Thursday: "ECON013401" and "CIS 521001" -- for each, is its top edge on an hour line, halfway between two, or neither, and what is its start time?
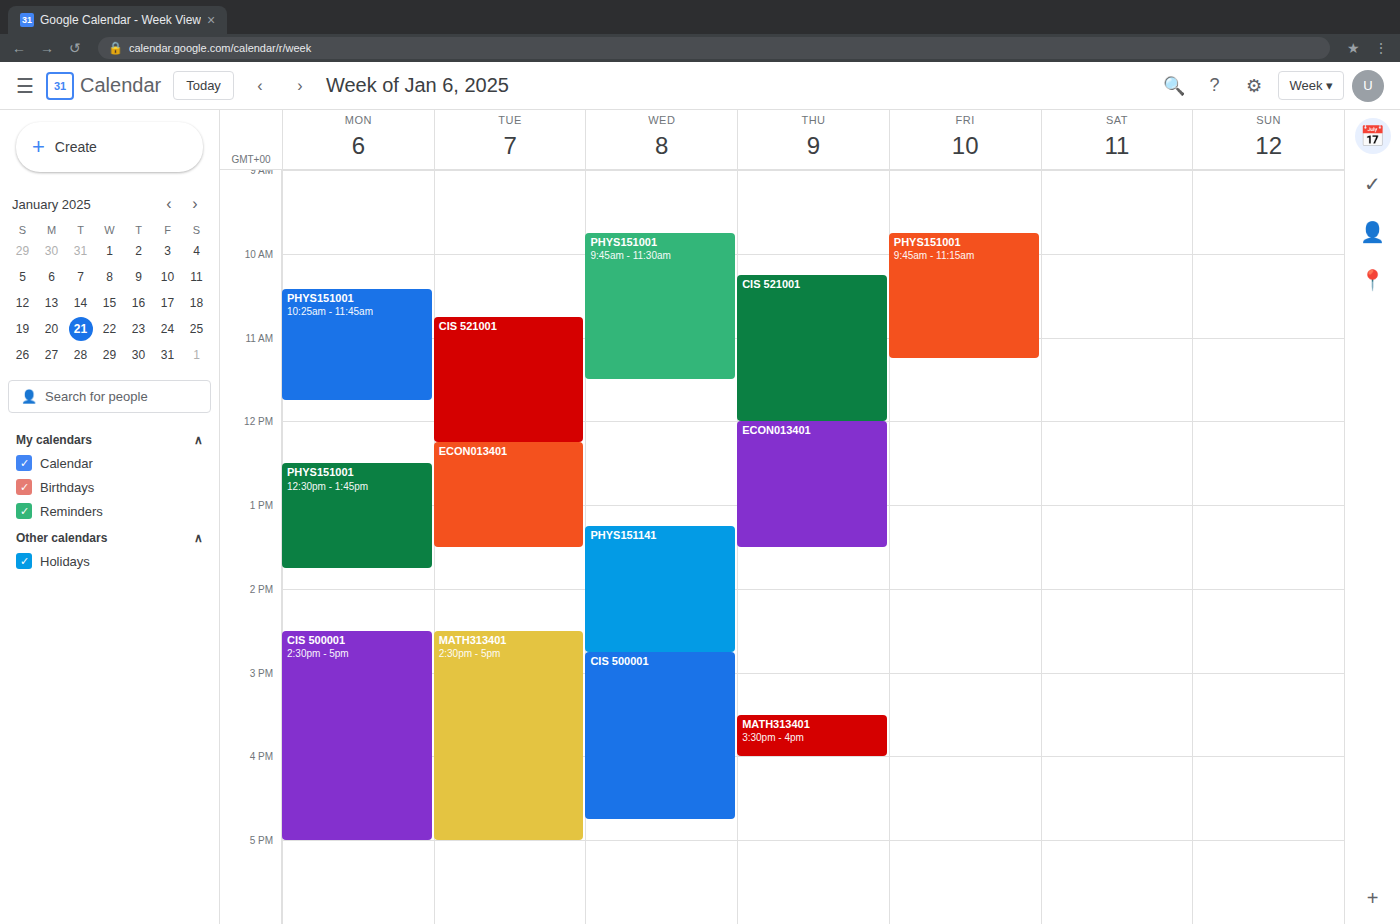
"ECON013401": 12:00 PM, exactly on the 12 PM line. "CIS 521001": 10:15 AM, neither: a quarter of the way from the 10 AM line to the 11 AM line.